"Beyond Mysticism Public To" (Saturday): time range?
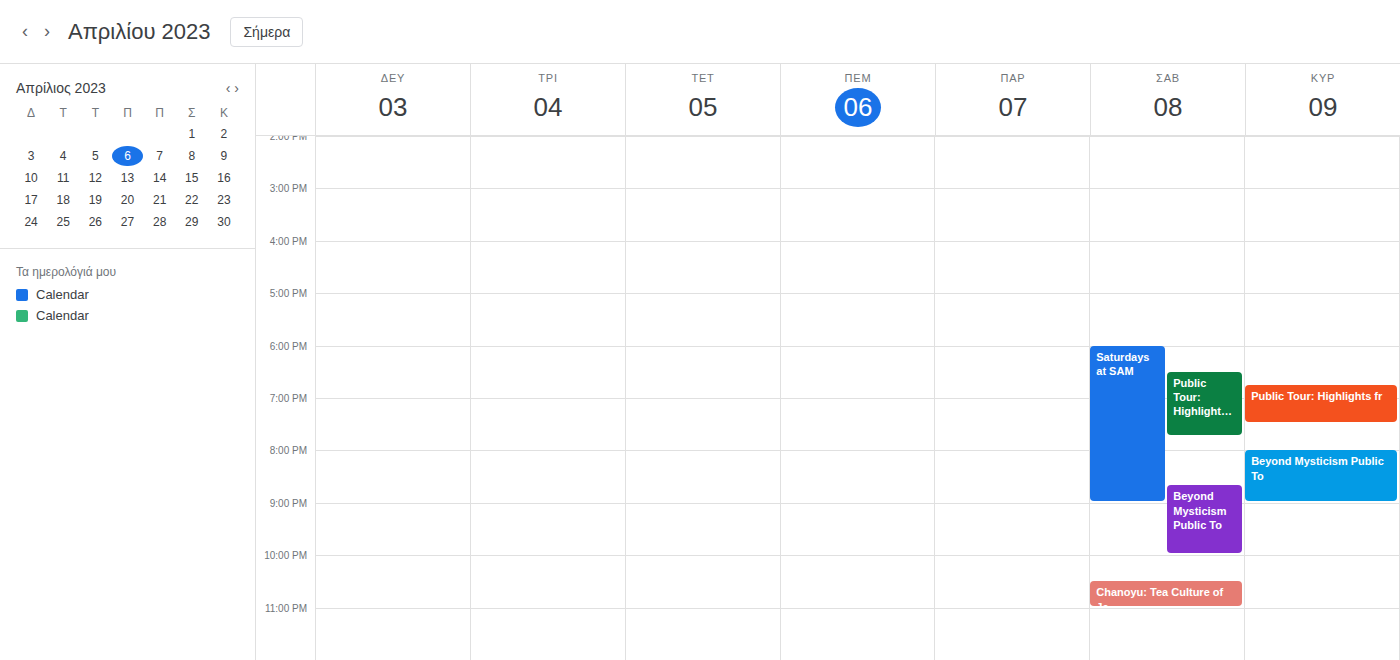
8:40 PM to 10:00 PM